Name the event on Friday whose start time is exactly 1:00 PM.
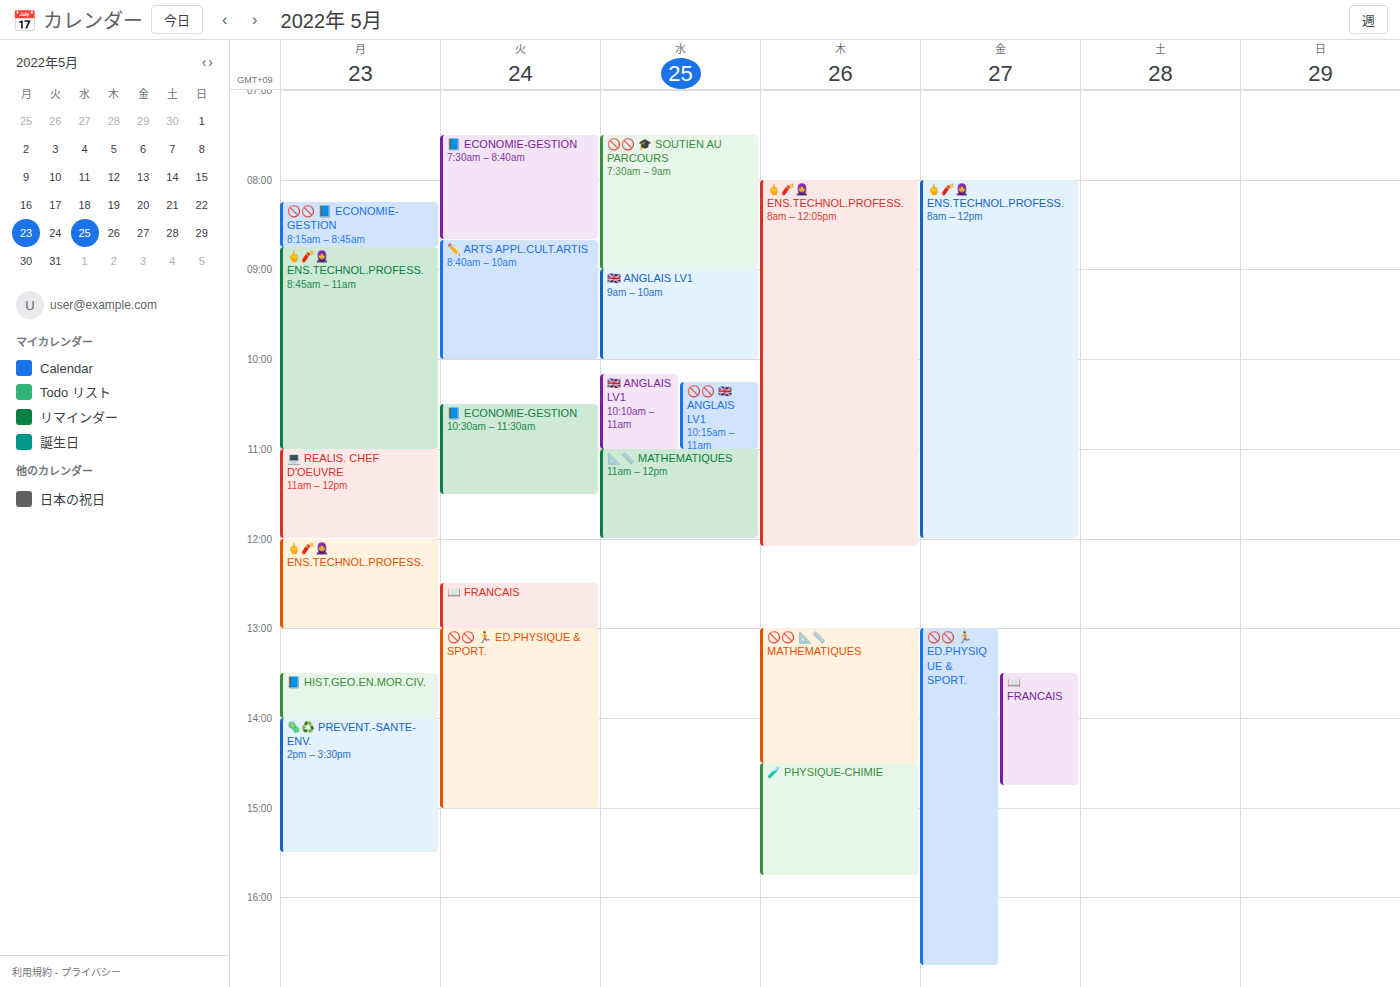
"🚫🚫 🏃 ED.PHYSIQUE & SPORT."